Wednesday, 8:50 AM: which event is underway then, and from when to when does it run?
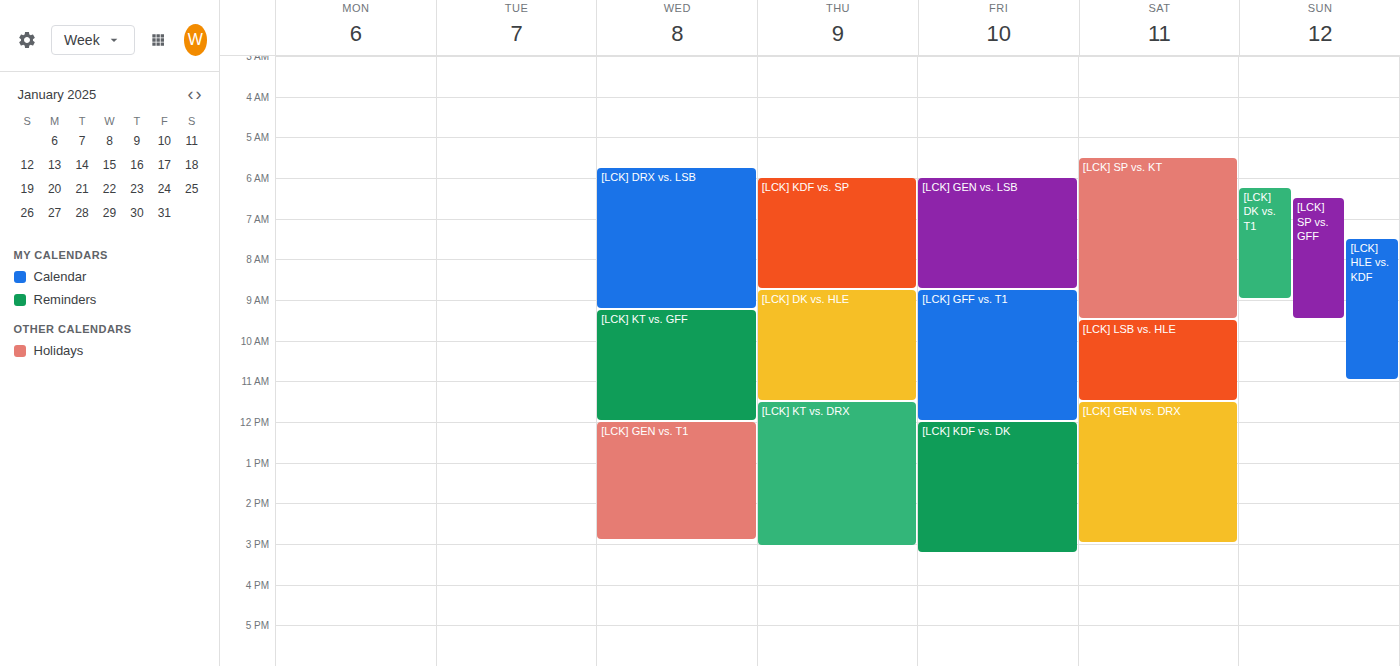
"[LCK] DRX vs. LSB", 5:45 AM to 9:15 AM